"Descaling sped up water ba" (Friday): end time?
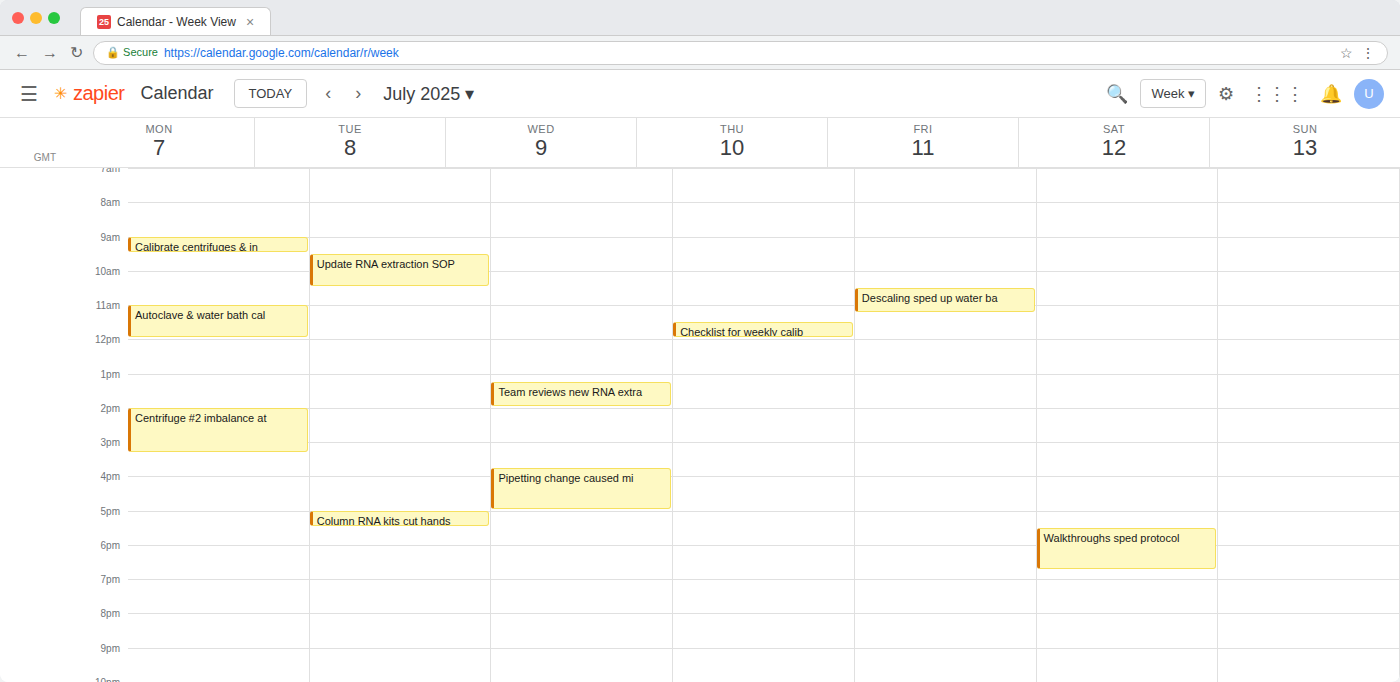
11:15 AM